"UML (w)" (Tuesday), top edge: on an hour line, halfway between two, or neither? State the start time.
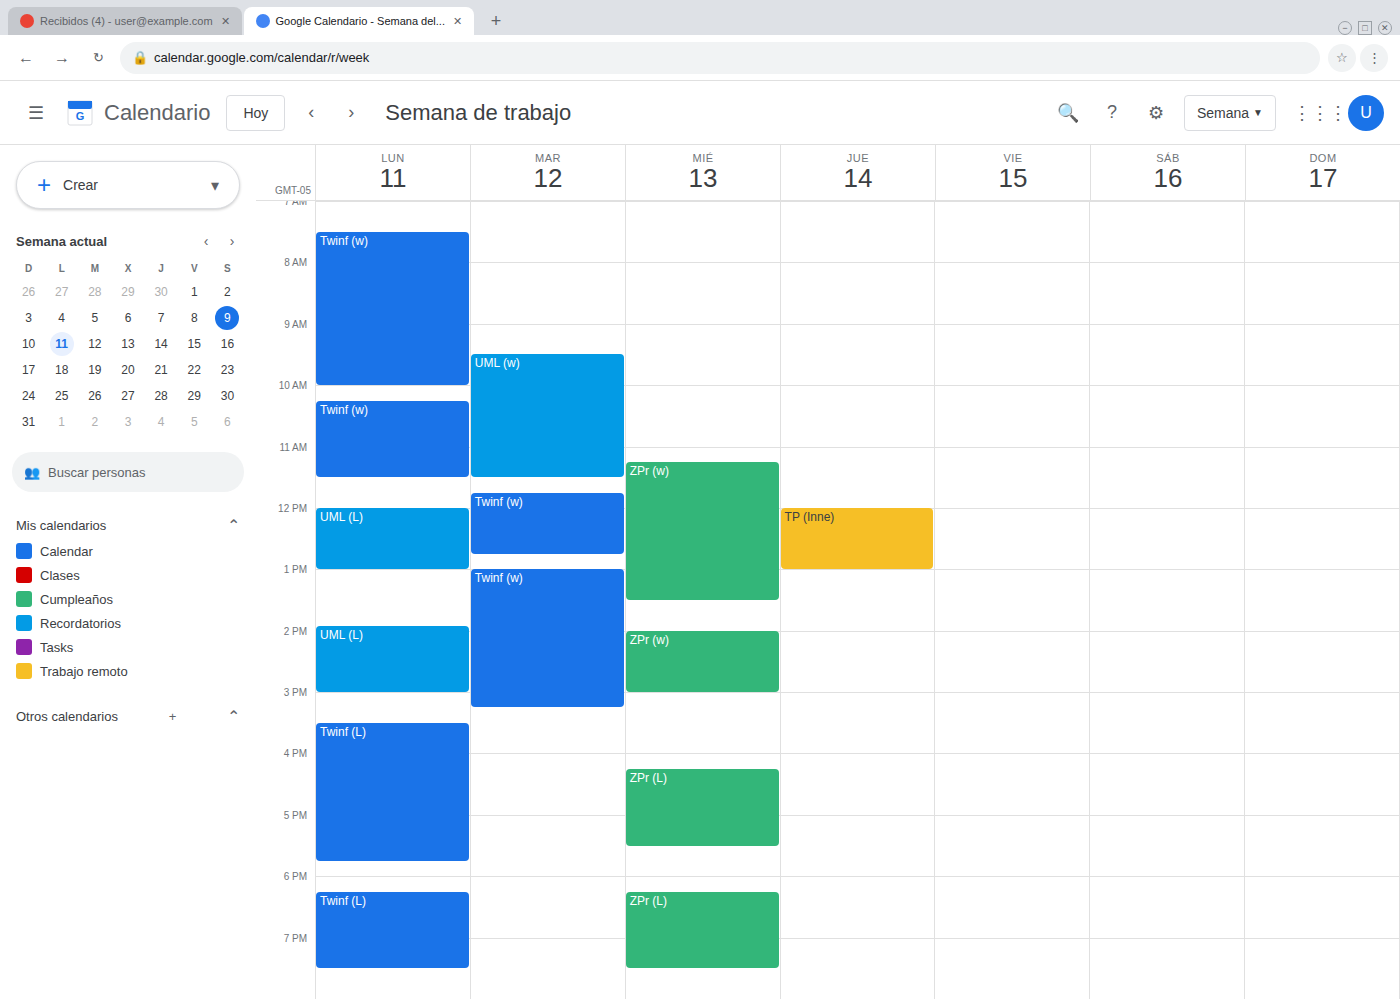
09:30 -- halfway between the 09:00 and 10:00 lines.